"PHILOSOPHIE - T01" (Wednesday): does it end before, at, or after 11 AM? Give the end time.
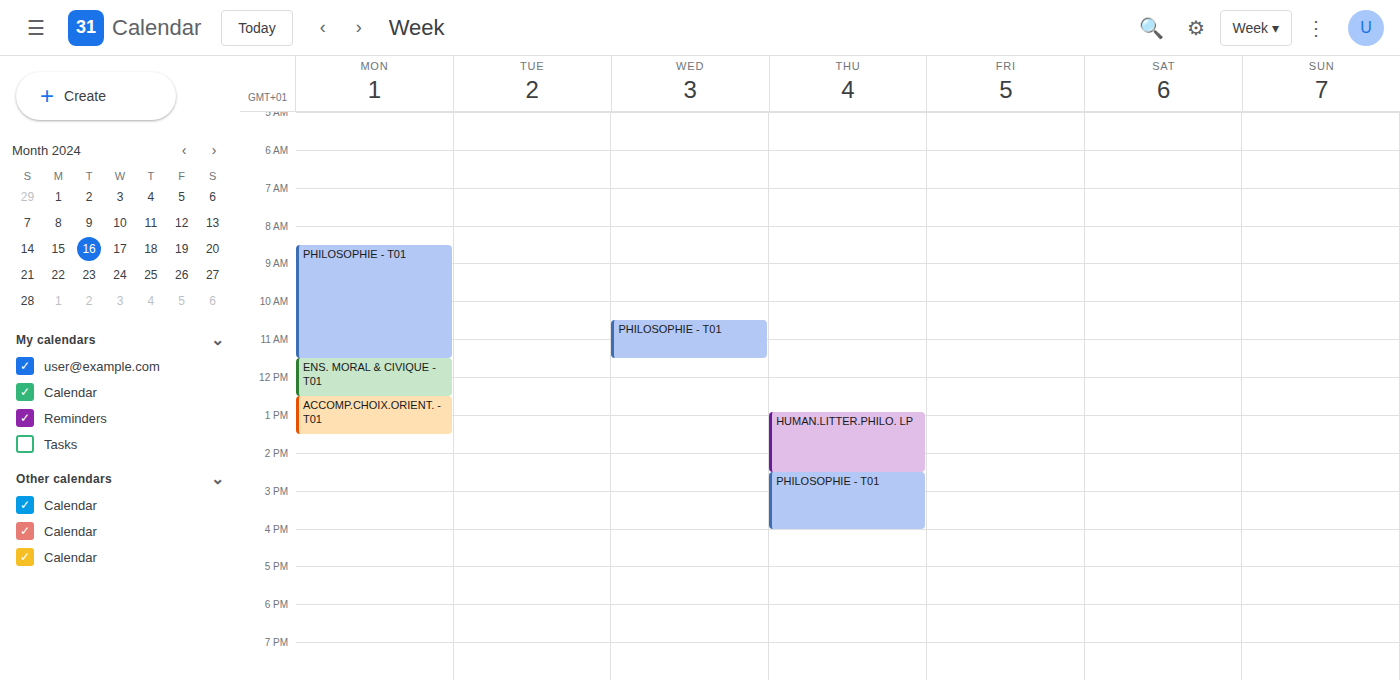
11:30 AM -- after 11 AM, 30 minutes below the 11 AM line.